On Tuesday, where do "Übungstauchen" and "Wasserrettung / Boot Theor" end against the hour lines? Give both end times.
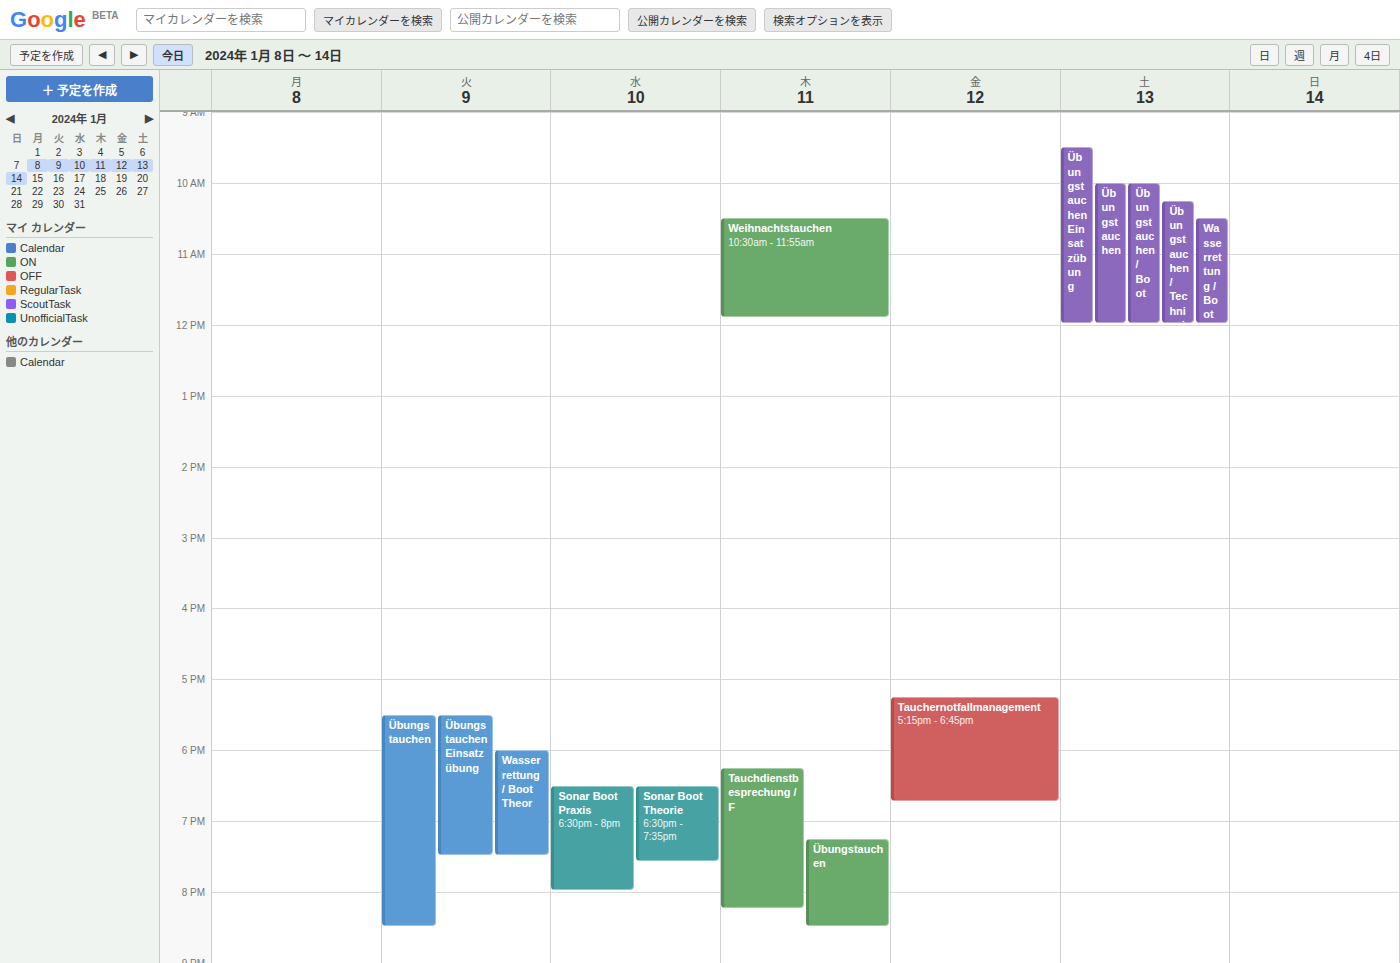
"Übungstauchen": 8:30 PM, halfway between the 8 PM and 9 PM lines. "Wasserrettung / Boot Theor": 7:30 PM, halfway between the 7 PM and 8 PM lines.